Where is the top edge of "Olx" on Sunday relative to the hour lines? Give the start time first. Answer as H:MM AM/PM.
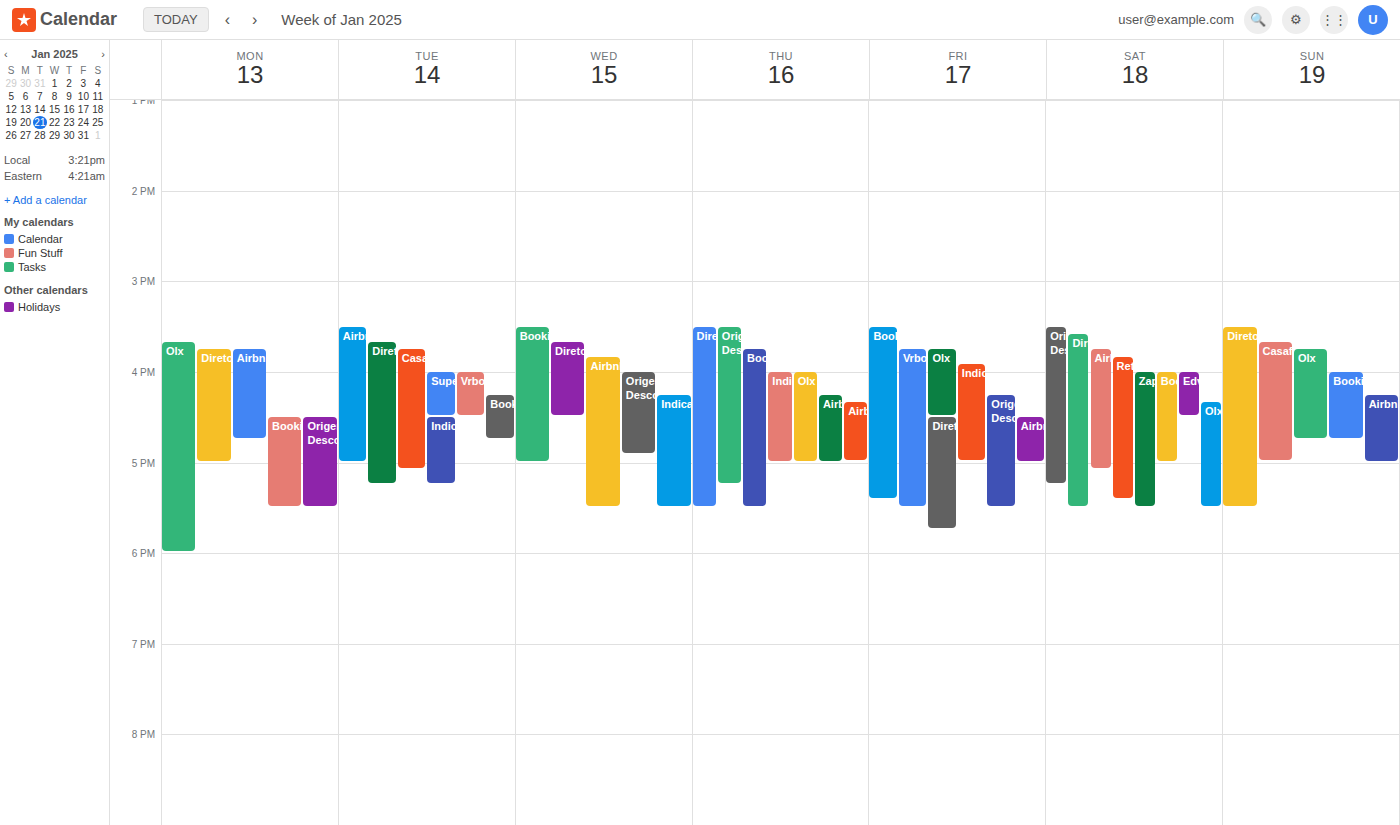
3:45 PM -- neither: three quarters of the way from the 3 PM line to the 4 PM line.